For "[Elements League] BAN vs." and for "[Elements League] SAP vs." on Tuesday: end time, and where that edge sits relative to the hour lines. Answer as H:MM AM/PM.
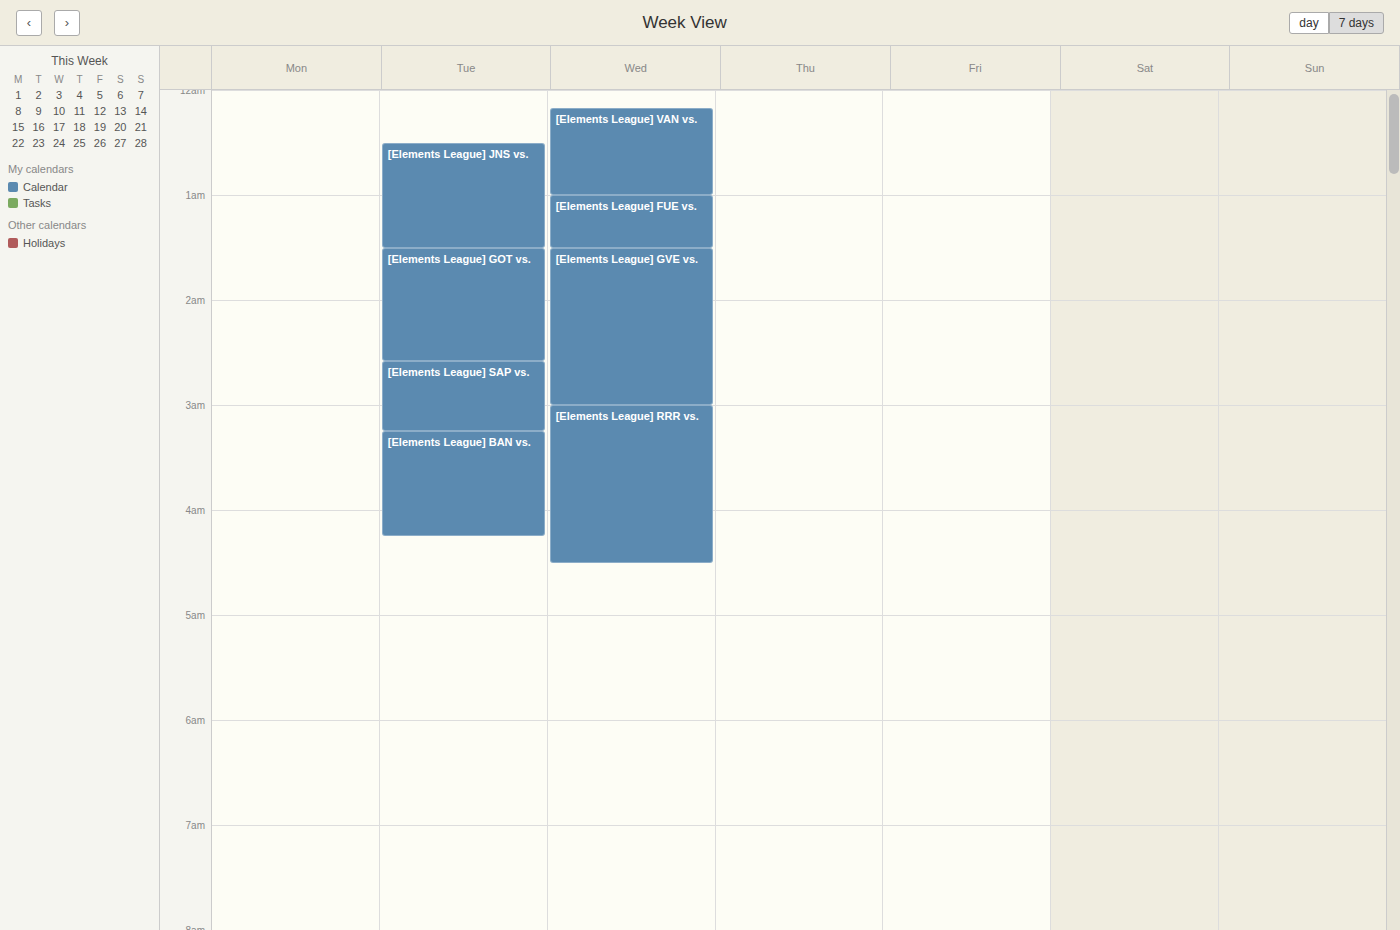
"[Elements League] BAN vs.": 4:15 AM, neither: a quarter of the way from the 4 AM line to the 5 AM line. "[Elements League] SAP vs.": 3:15 AM, neither: a quarter of the way from the 3 AM line to the 4 AM line.